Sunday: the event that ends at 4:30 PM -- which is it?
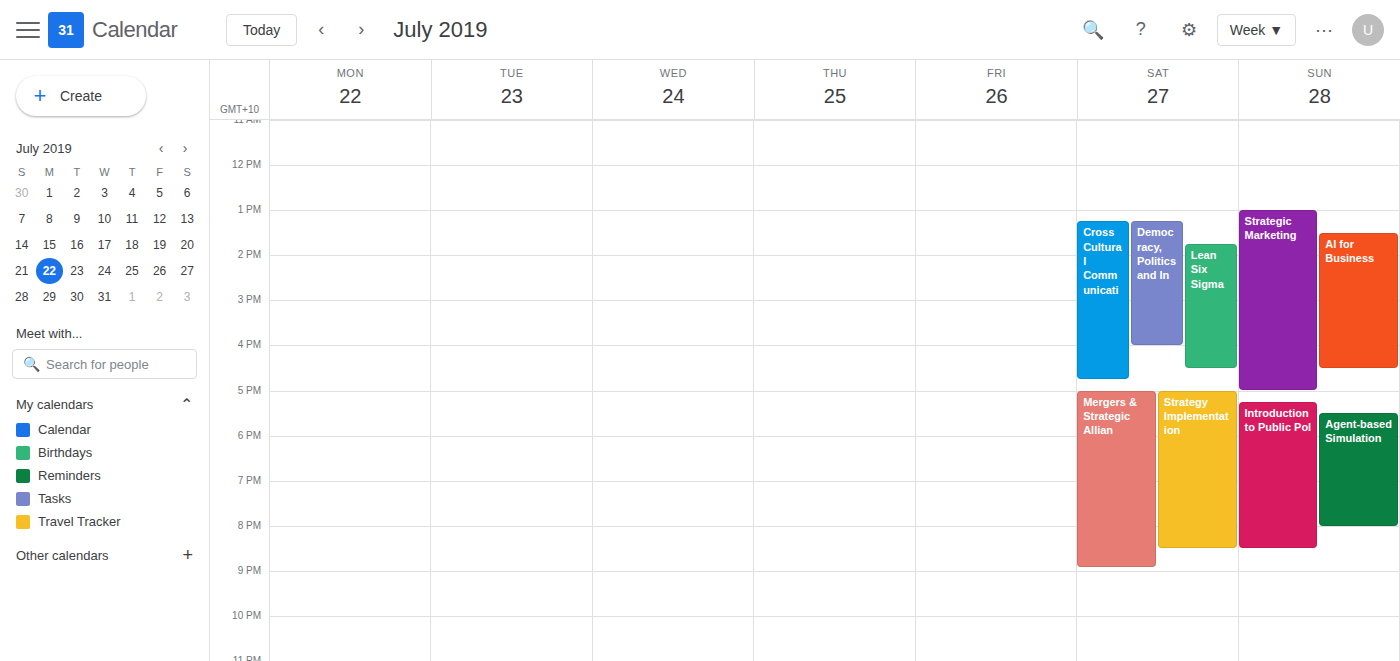
"AI for Business"